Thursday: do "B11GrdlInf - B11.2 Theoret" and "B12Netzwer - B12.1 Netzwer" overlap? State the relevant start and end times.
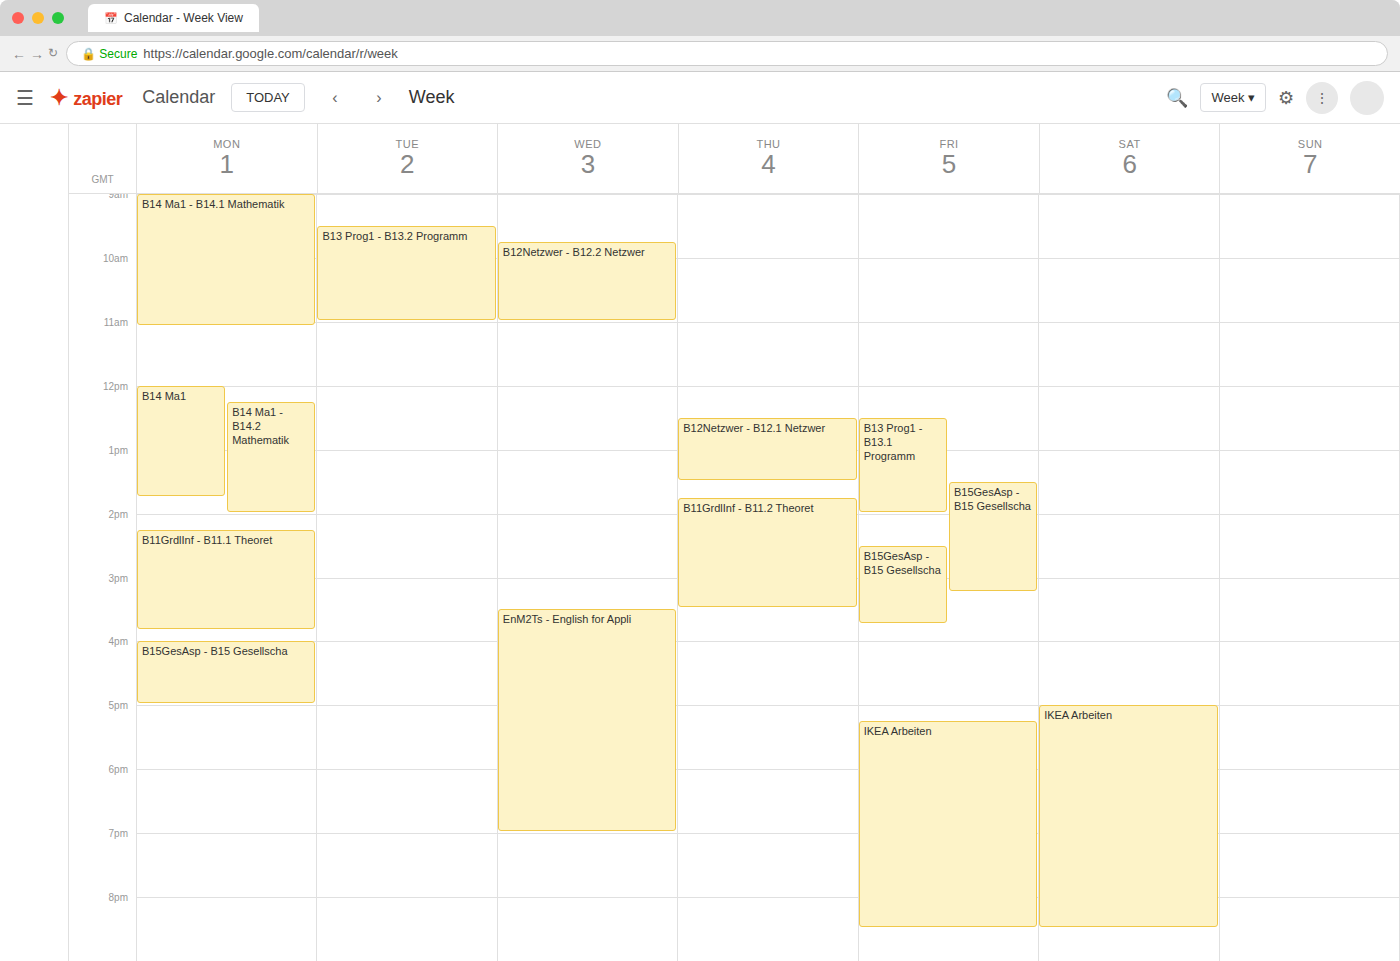
"B12Netzwer - B12.1 Netzwer" ends at 1:30 PM and "B11GrdlInf - B11.2 Theoret" starts at 1:45 PM -- no overlap.